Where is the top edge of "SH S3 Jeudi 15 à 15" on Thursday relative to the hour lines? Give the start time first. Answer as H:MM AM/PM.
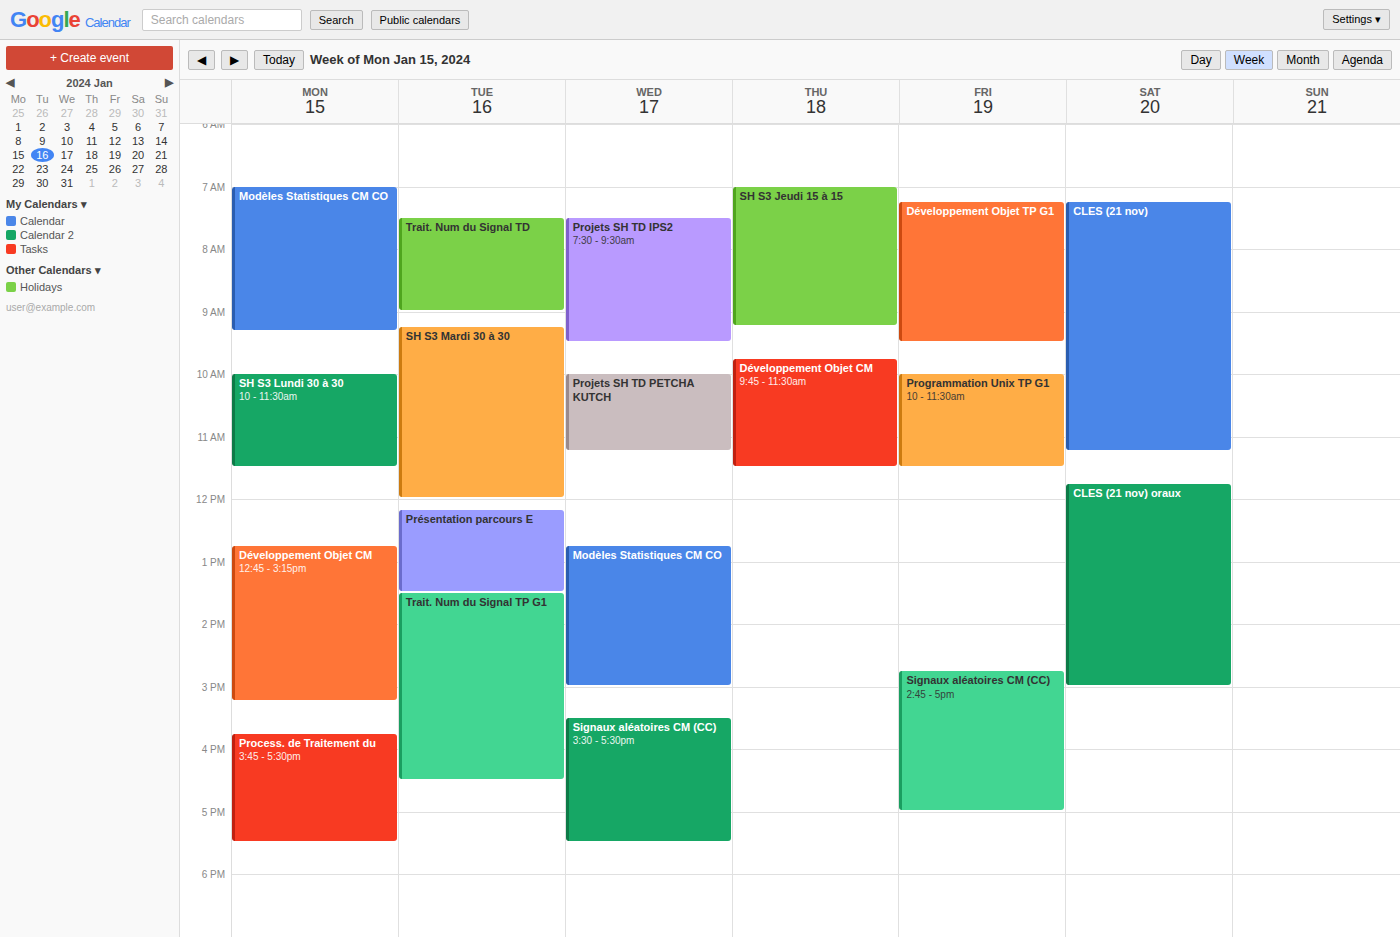
7:00 AM -- exactly on the 7 AM line.